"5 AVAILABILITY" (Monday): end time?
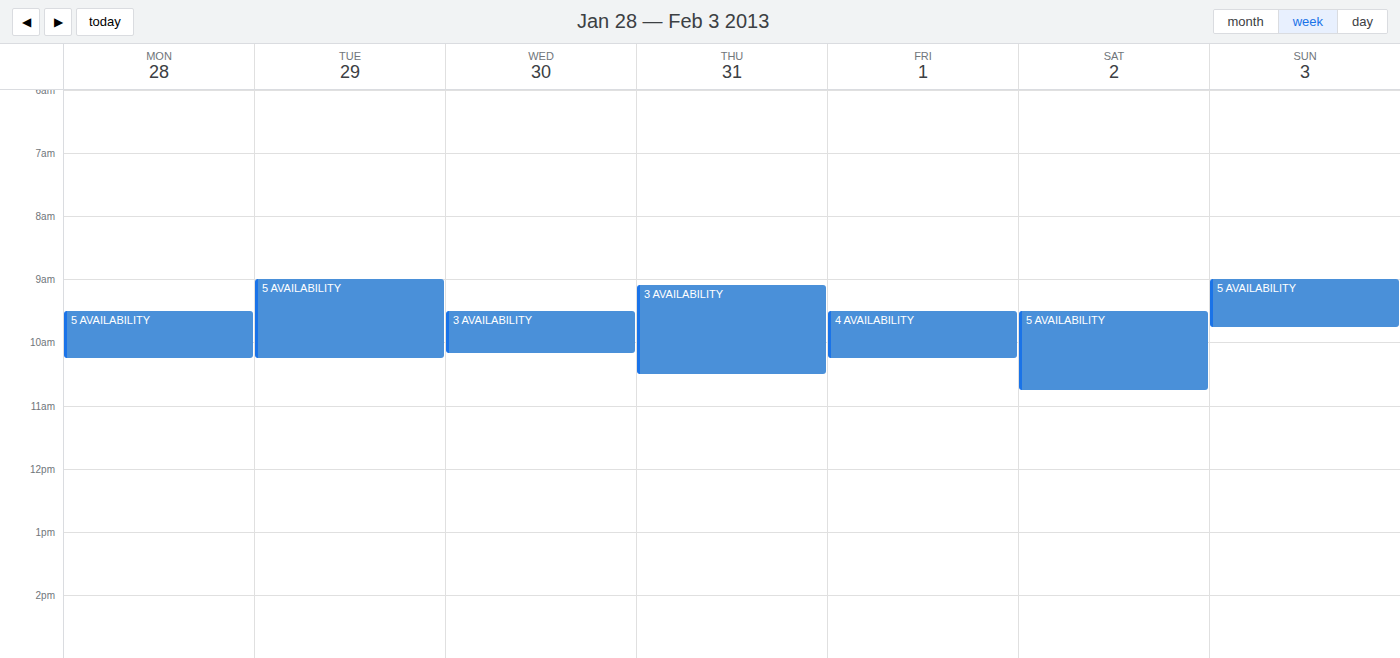
10:15 AM